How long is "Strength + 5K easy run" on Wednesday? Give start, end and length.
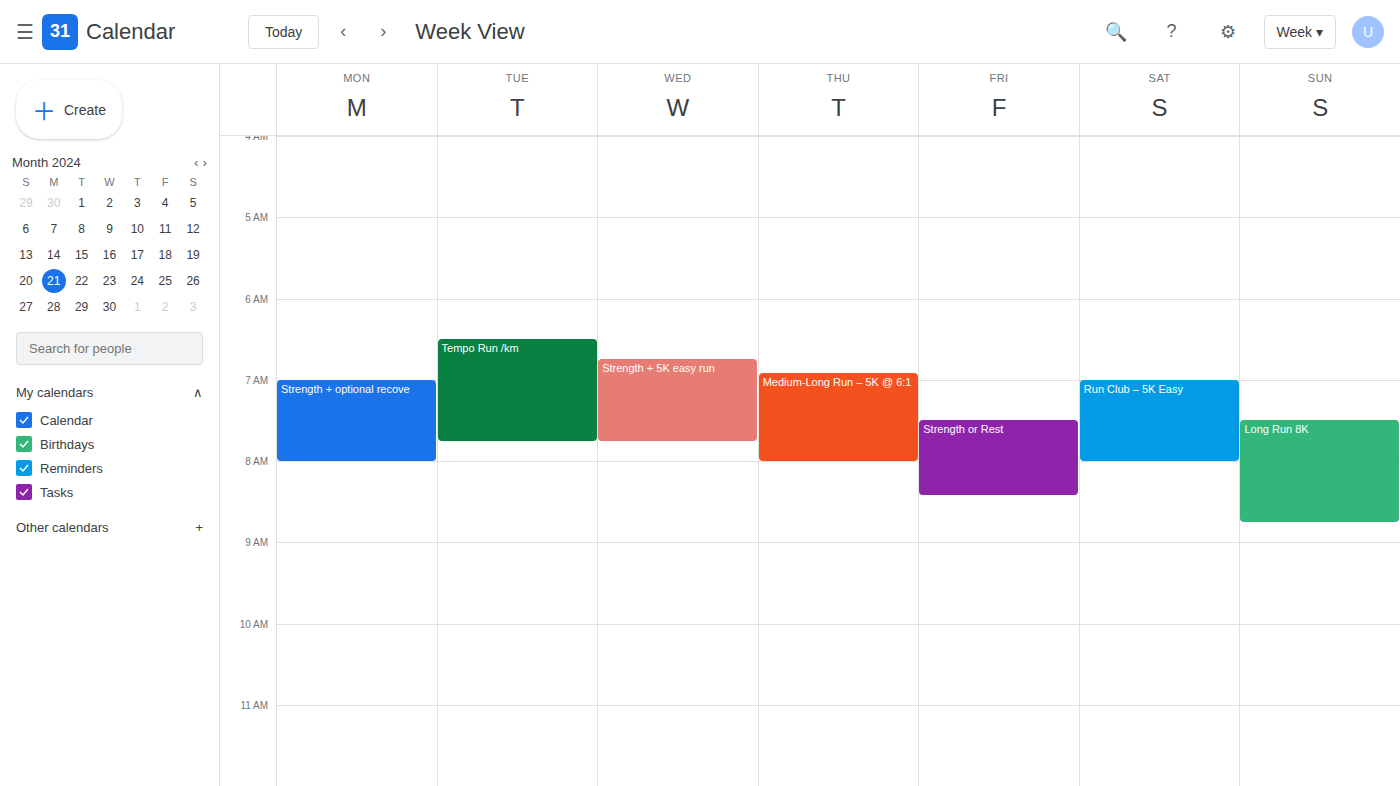
6:45 AM to 7:45 AM, 1 hour